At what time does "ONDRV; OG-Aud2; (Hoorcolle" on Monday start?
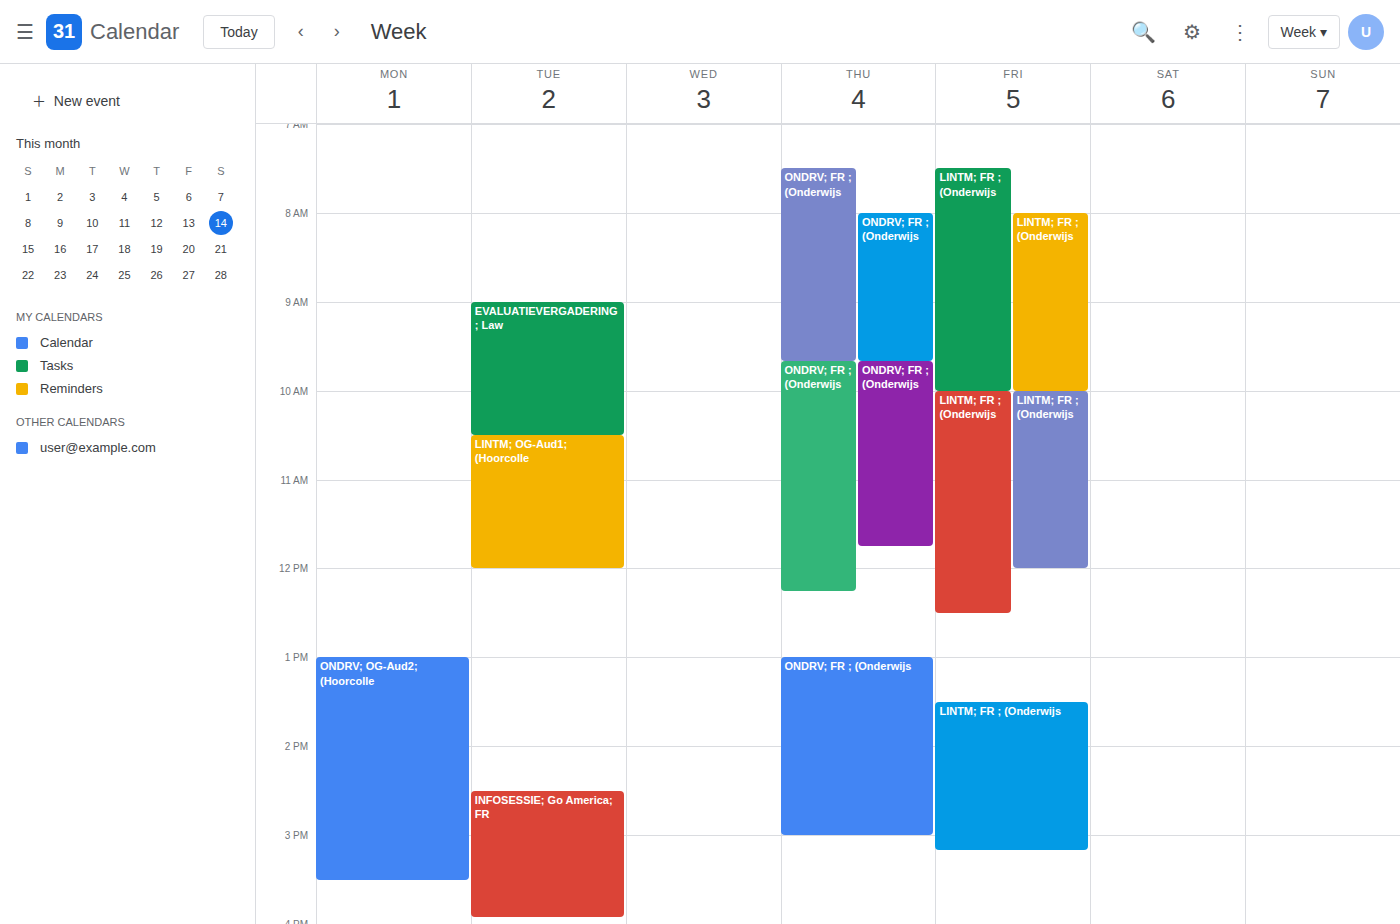
1:00 PM